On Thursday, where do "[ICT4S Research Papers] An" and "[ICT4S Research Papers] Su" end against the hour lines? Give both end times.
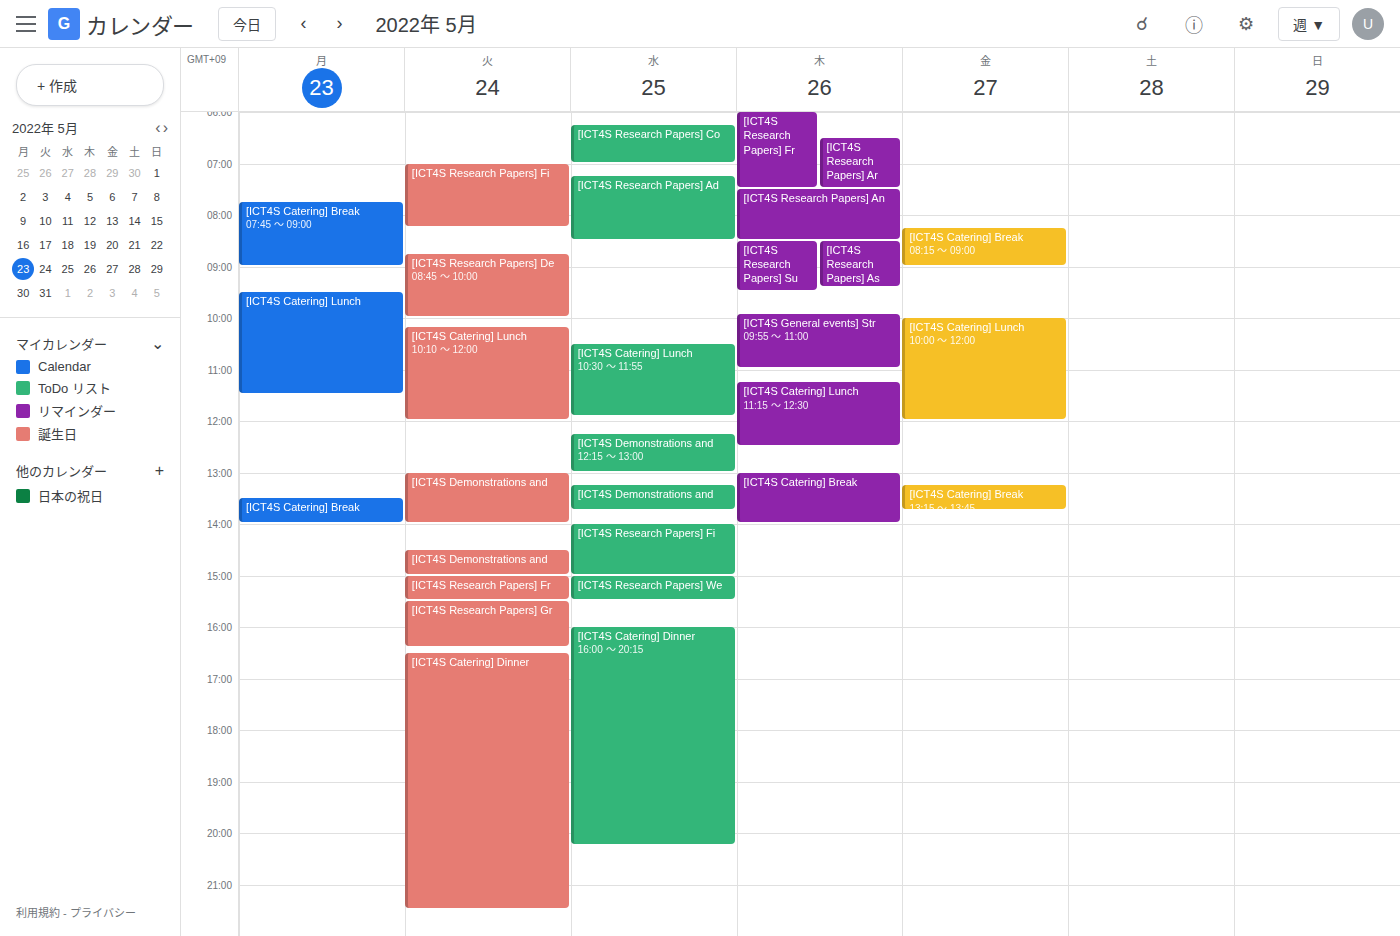
"[ICT4S Research Papers] An": 8:30 AM, halfway between the 8 AM and 9 AM lines. "[ICT4S Research Papers] Su": 9:30 AM, halfway between the 9 AM and 10 AM lines.